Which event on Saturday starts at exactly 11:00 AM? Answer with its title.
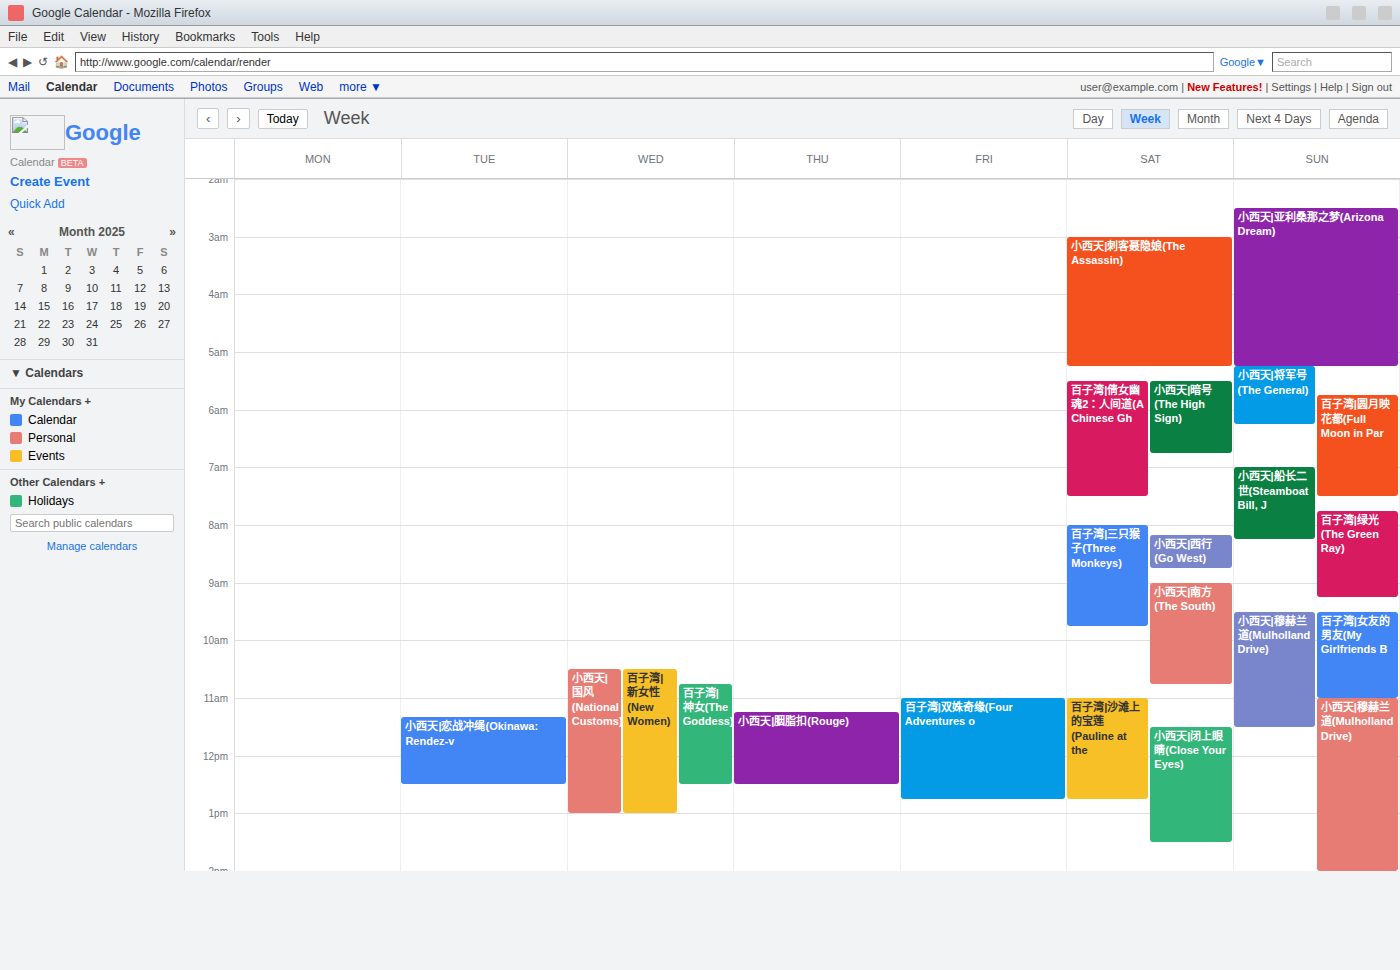
"百子湾|沙滩上的宝莲(Pauline at the"